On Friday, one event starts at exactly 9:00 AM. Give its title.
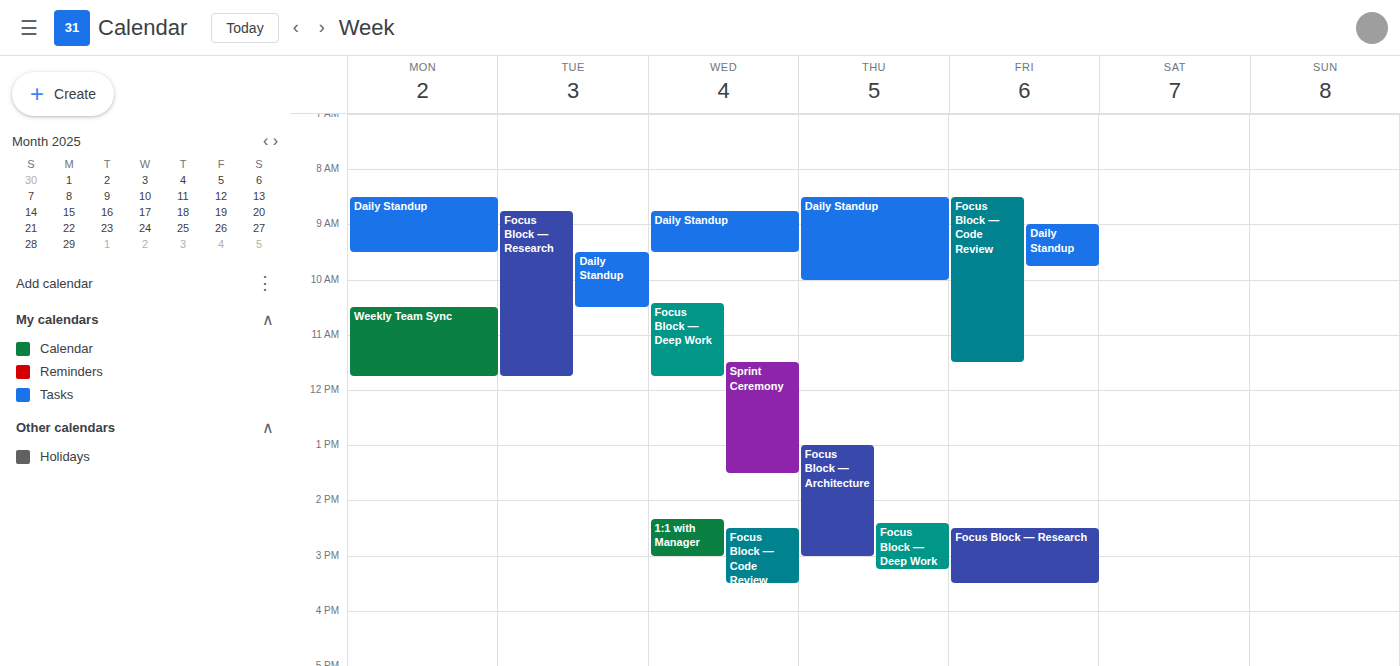
"Daily Standup"